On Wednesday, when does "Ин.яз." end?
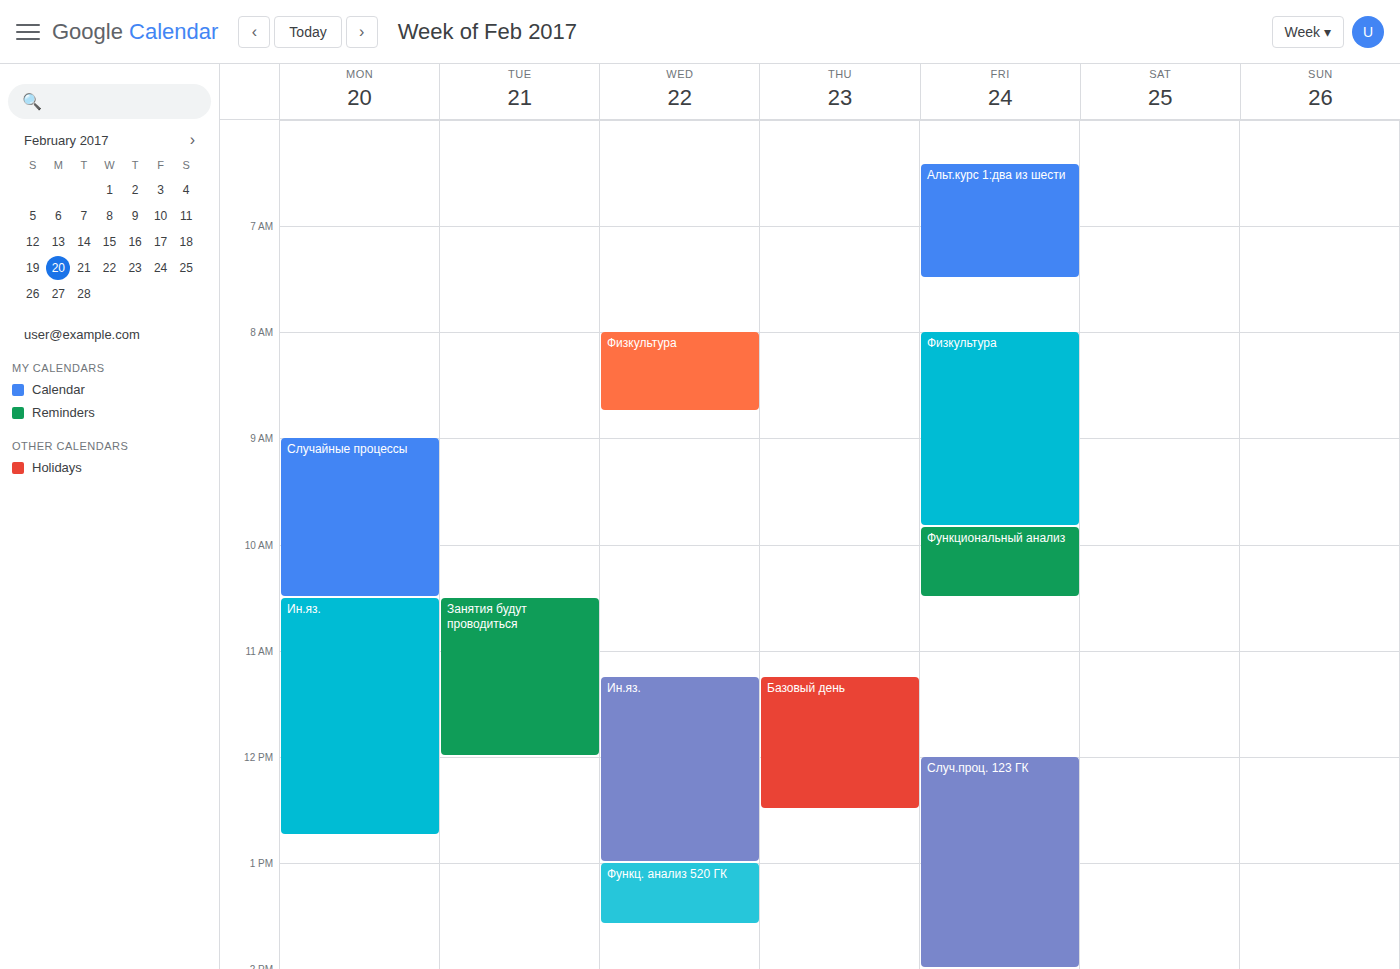
1:00 PM